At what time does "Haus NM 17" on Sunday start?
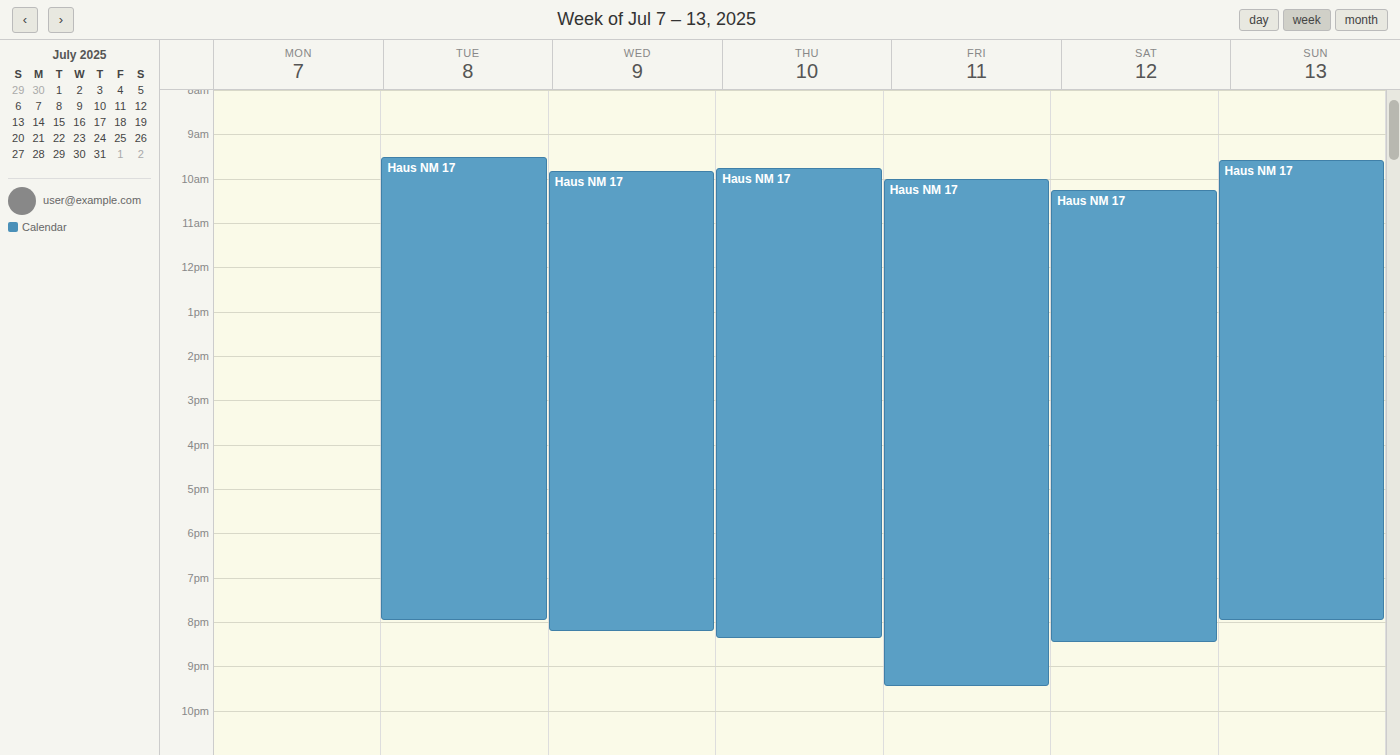
9:35 AM